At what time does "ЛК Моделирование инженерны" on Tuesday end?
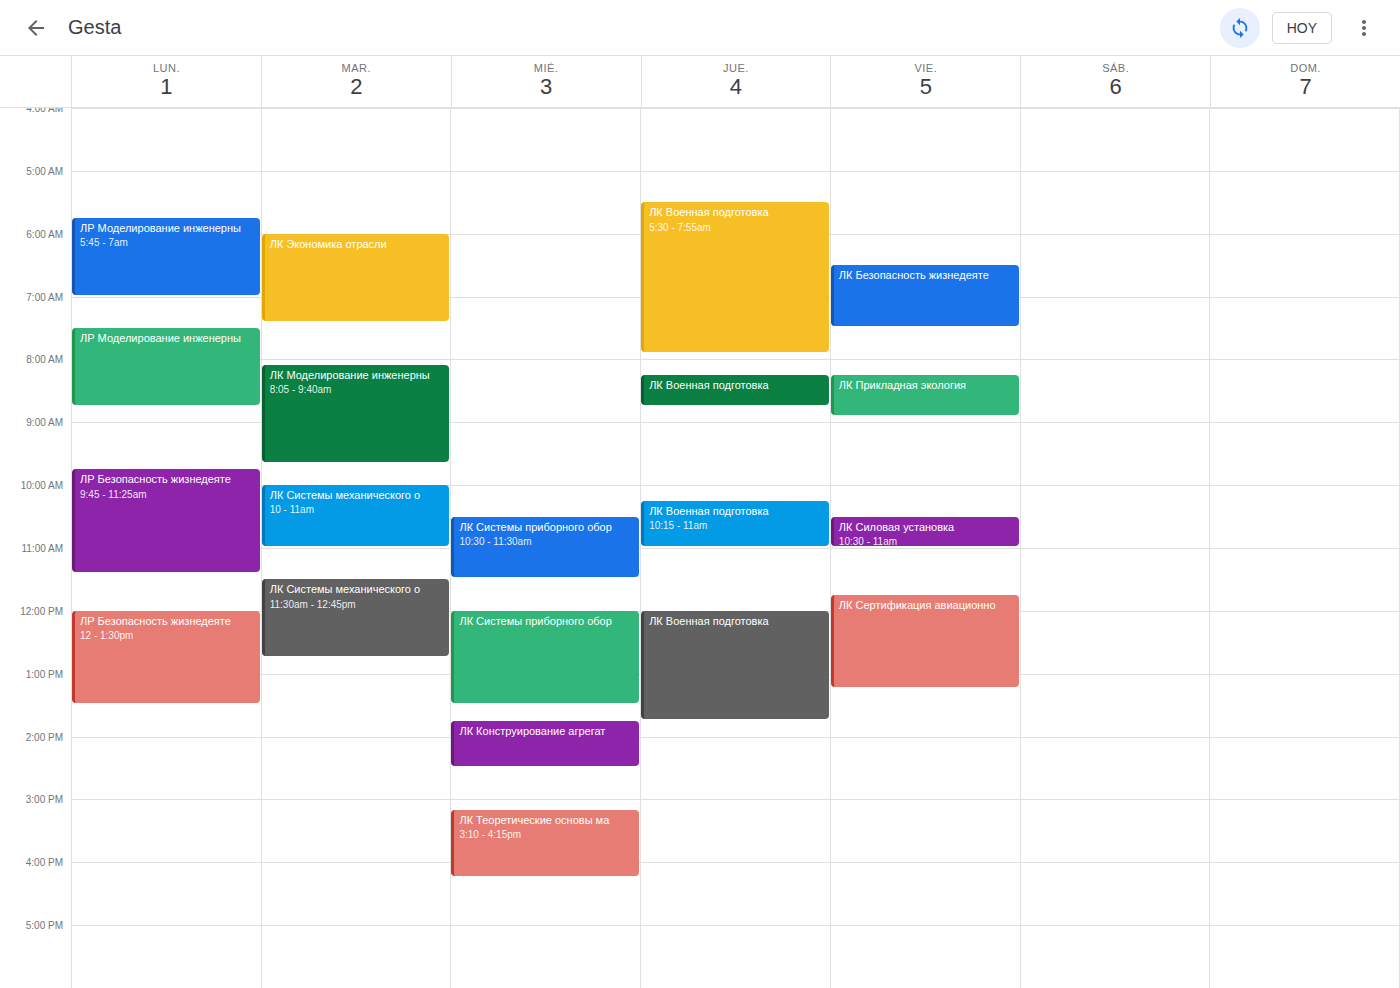
9:40 AM